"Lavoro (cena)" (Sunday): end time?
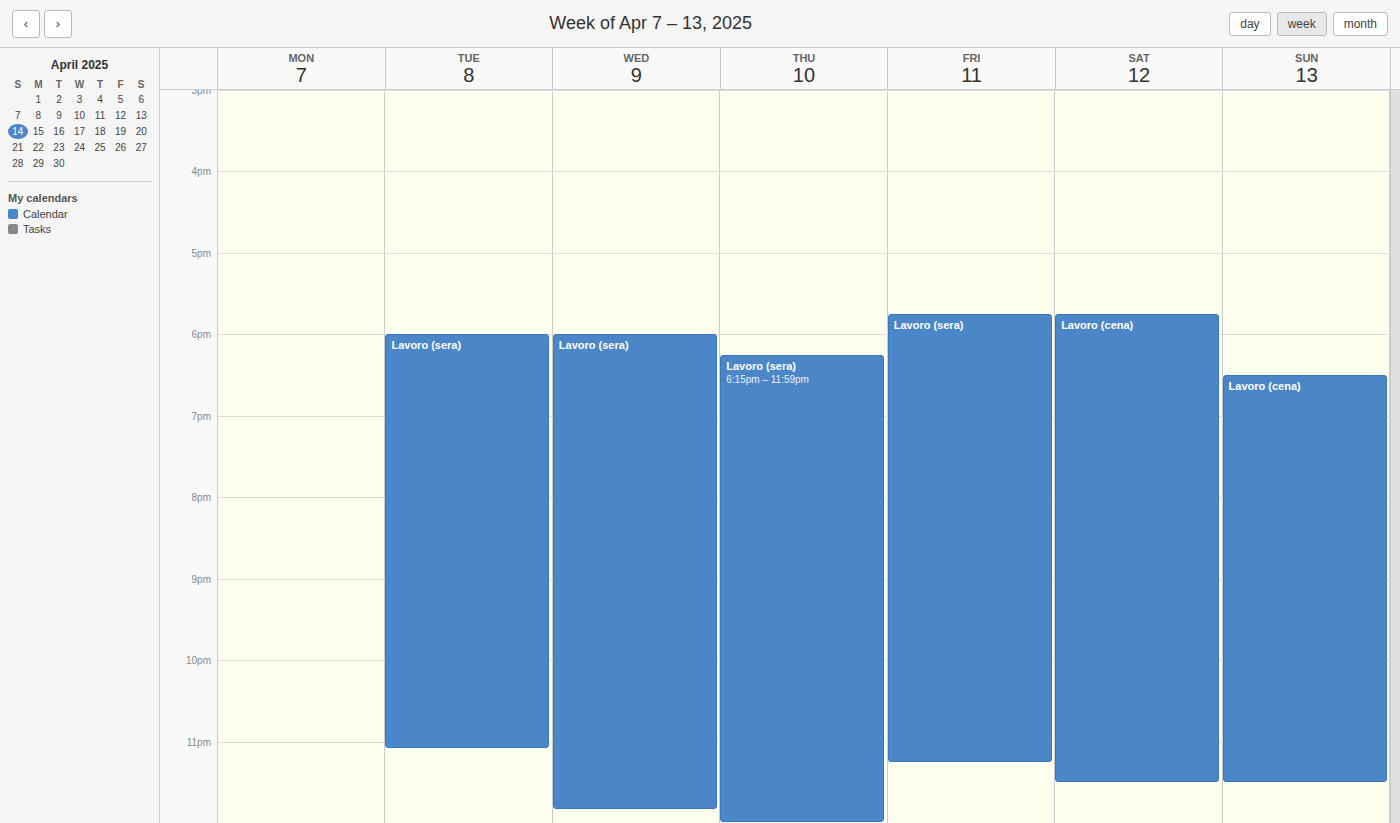
23:30